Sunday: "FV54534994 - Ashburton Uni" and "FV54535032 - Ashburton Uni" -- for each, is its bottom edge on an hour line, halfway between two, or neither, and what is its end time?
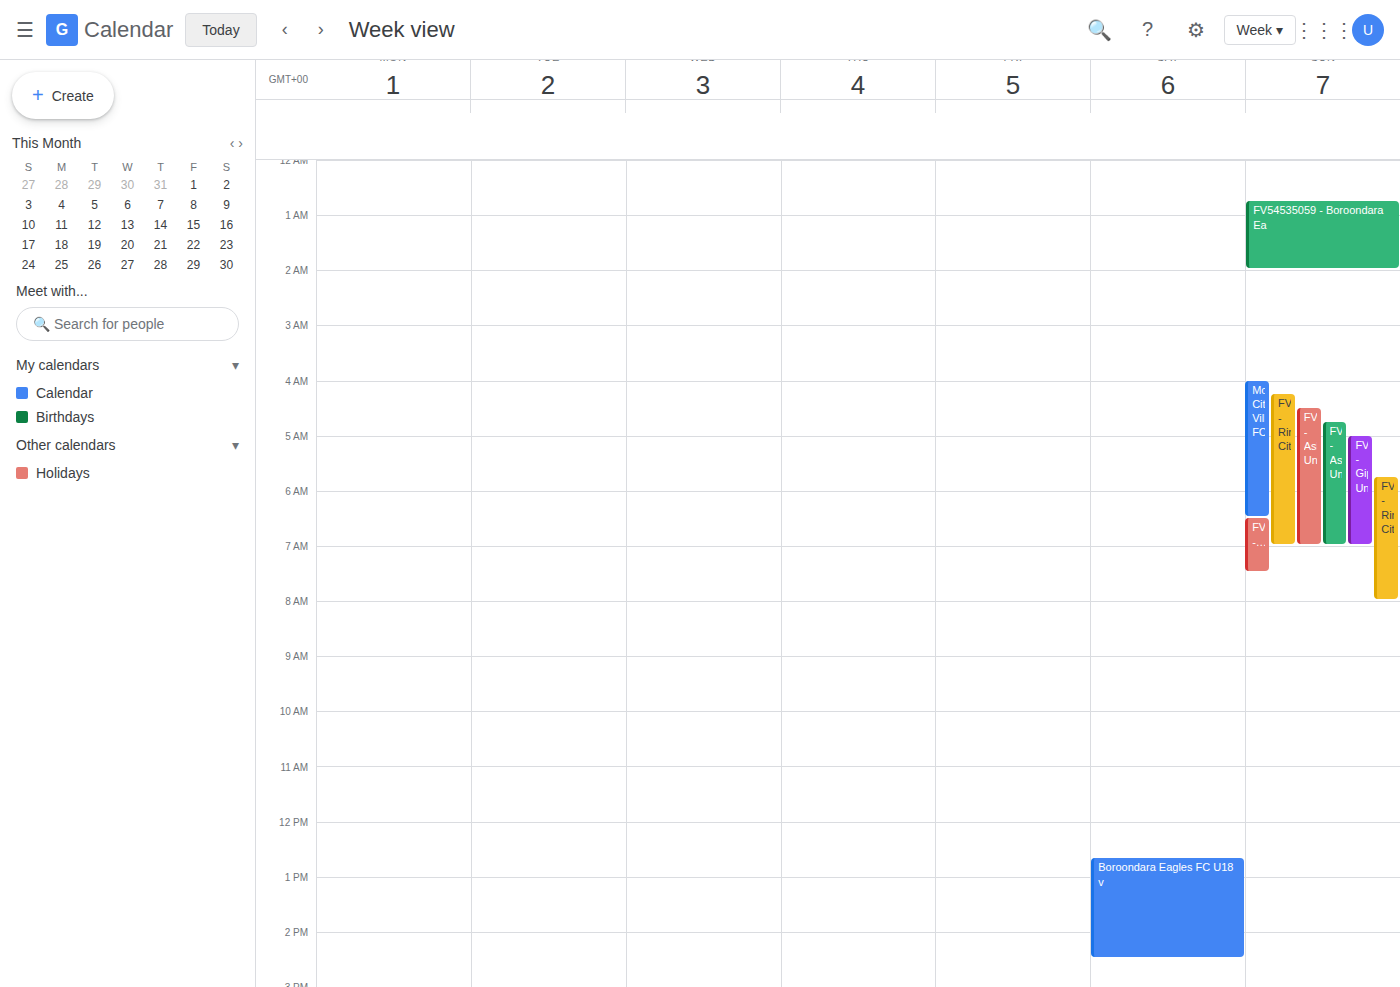
"FV54534994 - Ashburton Uni": 7:30 AM, halfway between the 7 AM and 8 AM lines. "FV54535032 - Ashburton Uni": 7:00 AM, exactly on the 7 AM line.